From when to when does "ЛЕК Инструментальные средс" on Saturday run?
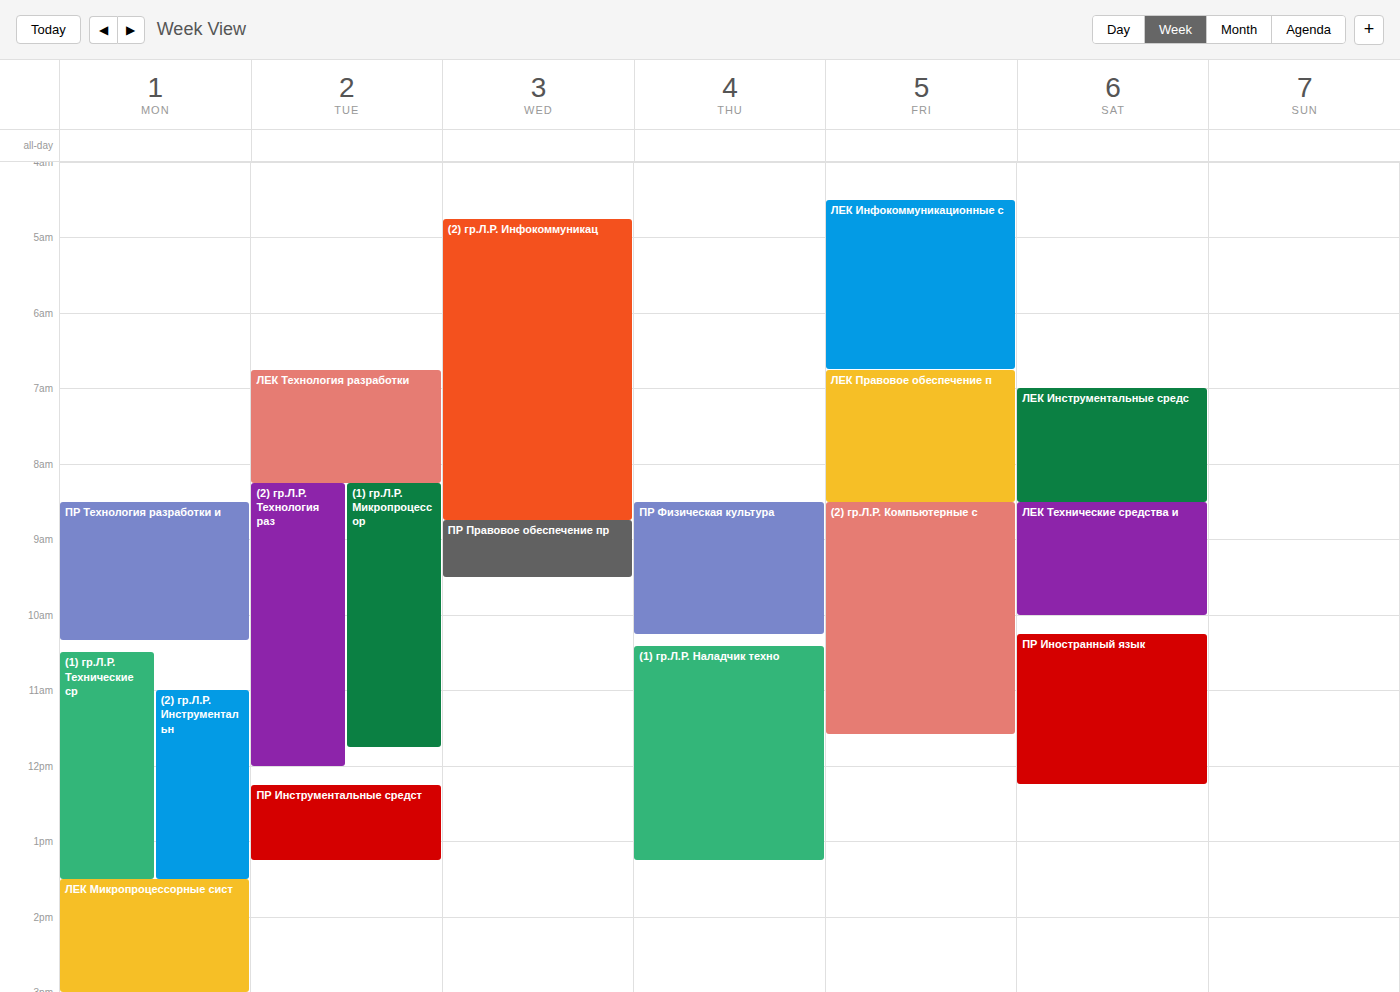
7:00 AM to 8:30 AM